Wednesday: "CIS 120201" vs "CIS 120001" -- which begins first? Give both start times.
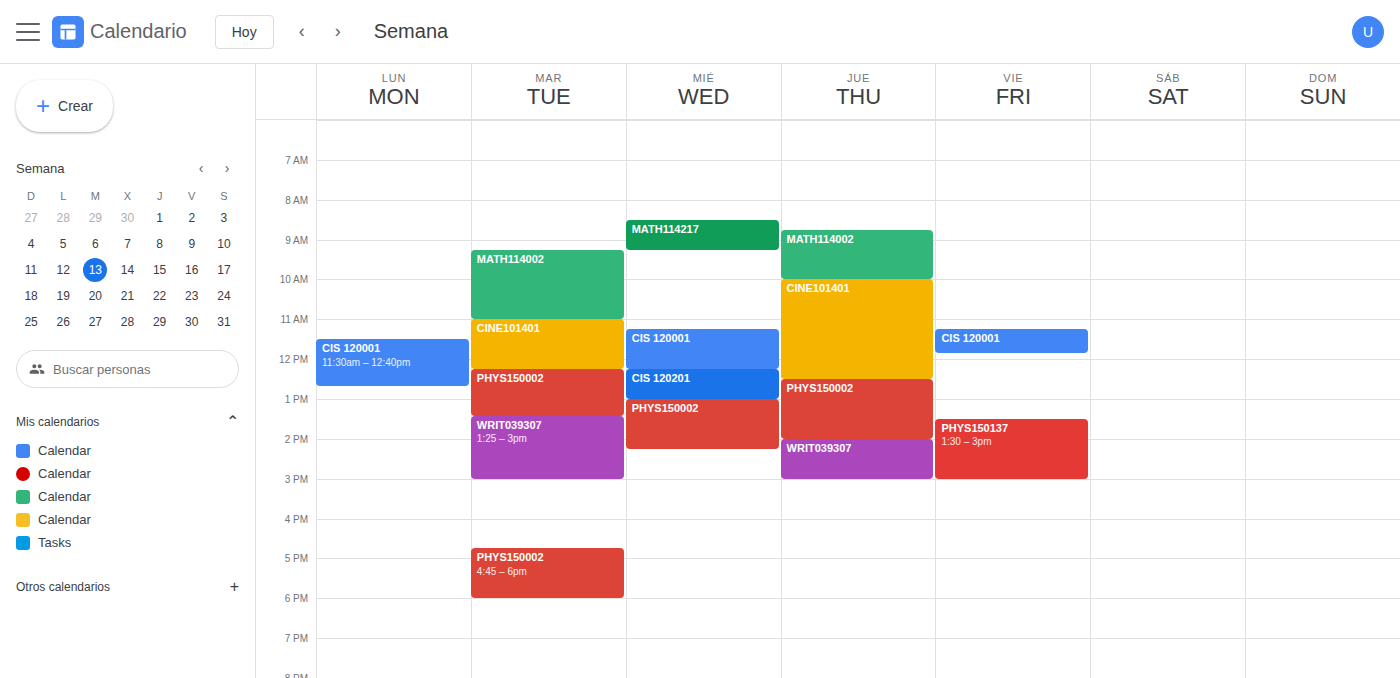
"CIS 120001" 11:15 AM; "CIS 120201" 12:15 PM.